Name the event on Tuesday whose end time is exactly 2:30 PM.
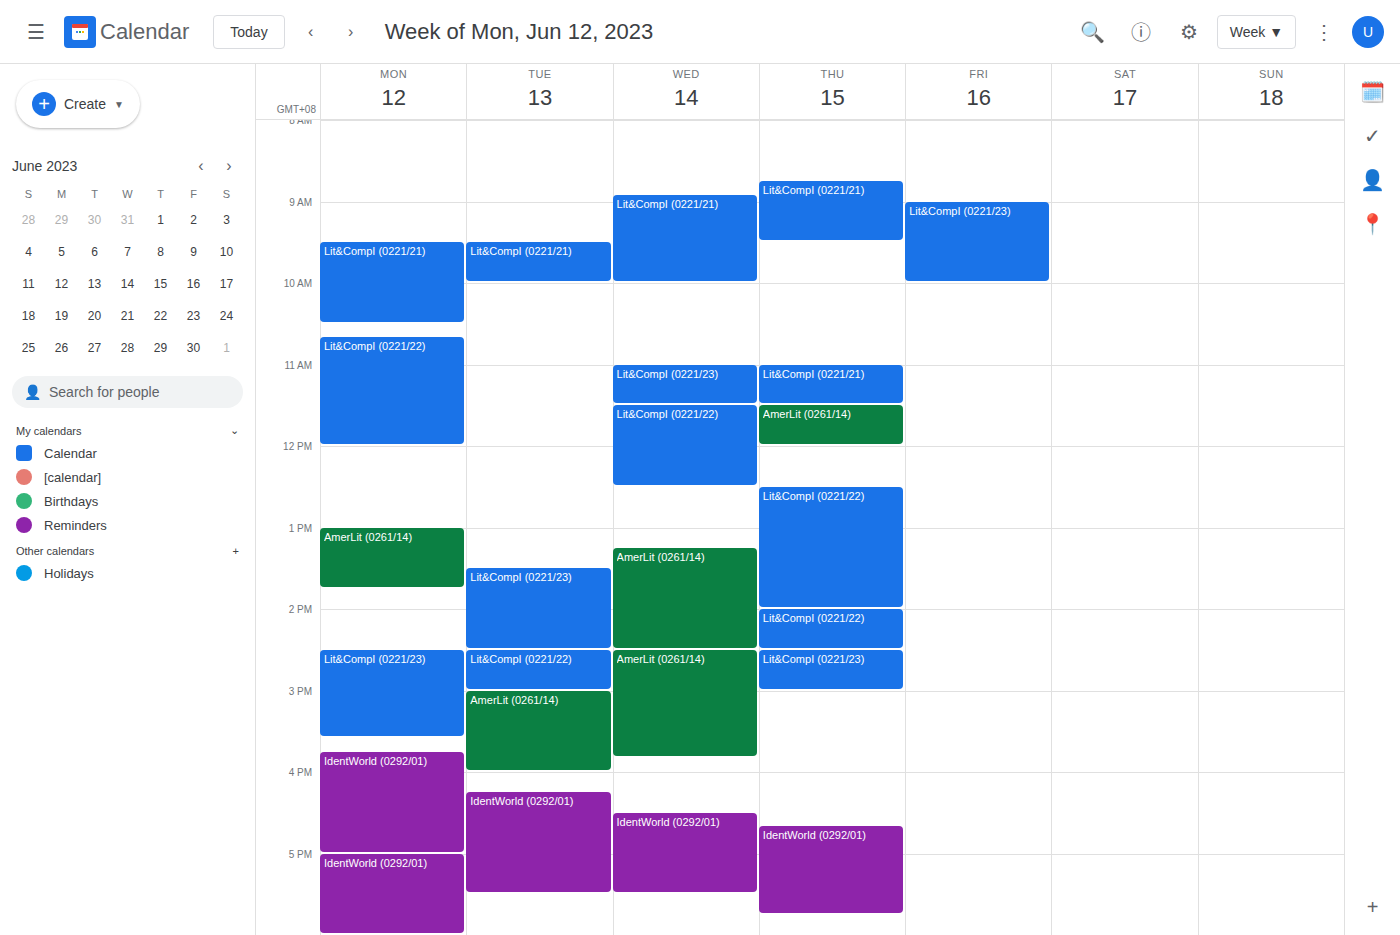
"Lit&CompI (0221/23)"